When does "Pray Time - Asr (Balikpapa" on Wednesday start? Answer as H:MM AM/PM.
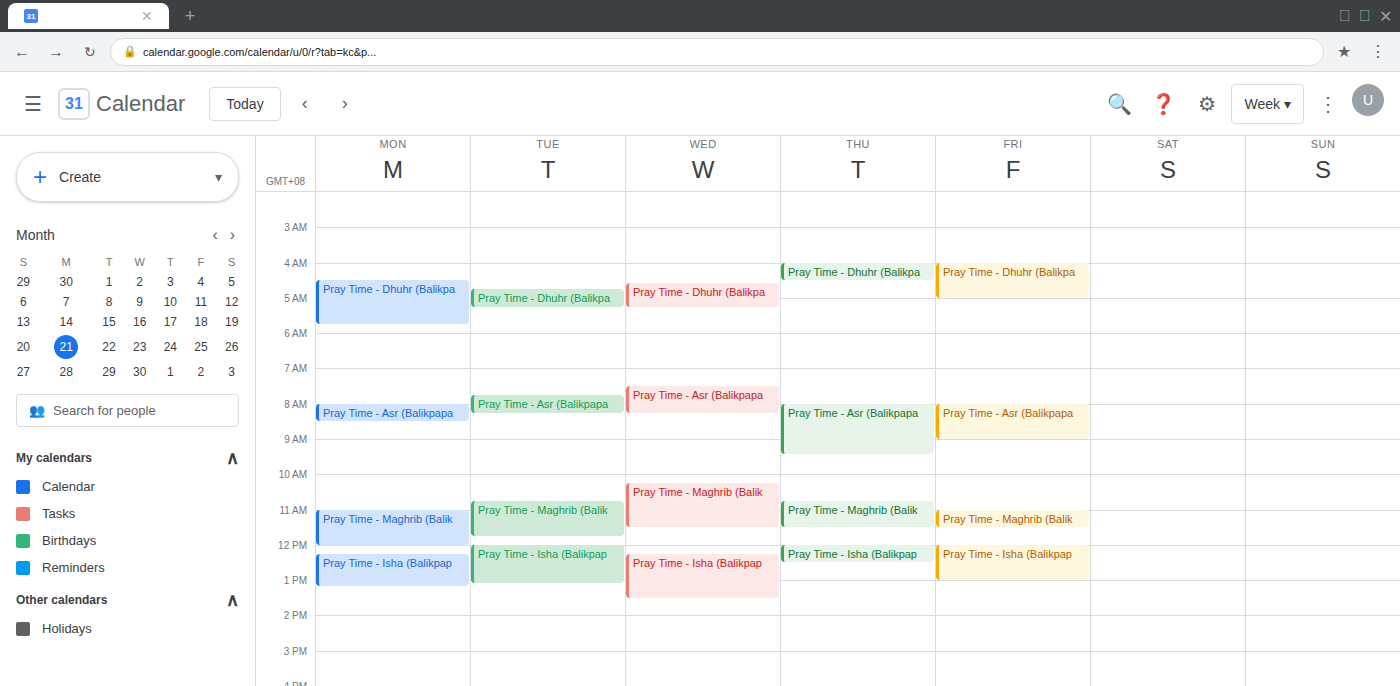
7:30 AM